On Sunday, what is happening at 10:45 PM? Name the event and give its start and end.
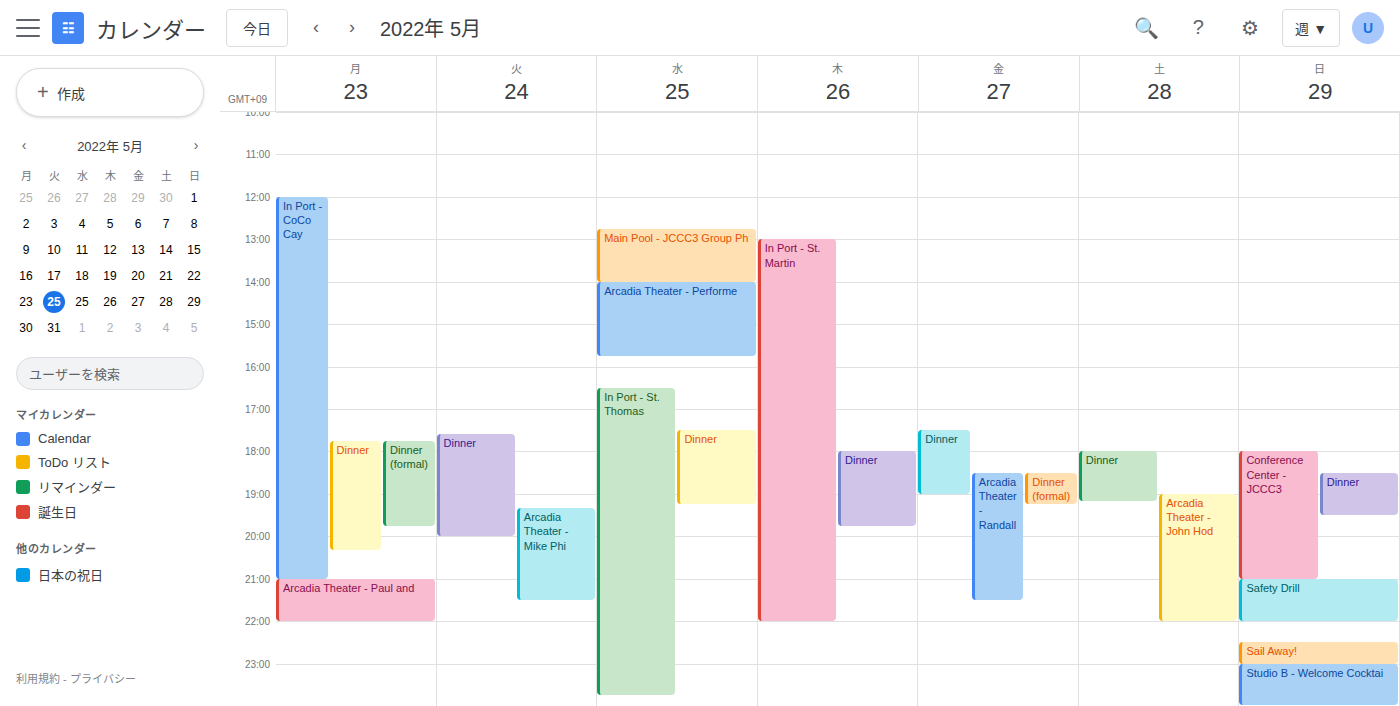
"Sail Away!", 10:30 PM to 11:00 PM